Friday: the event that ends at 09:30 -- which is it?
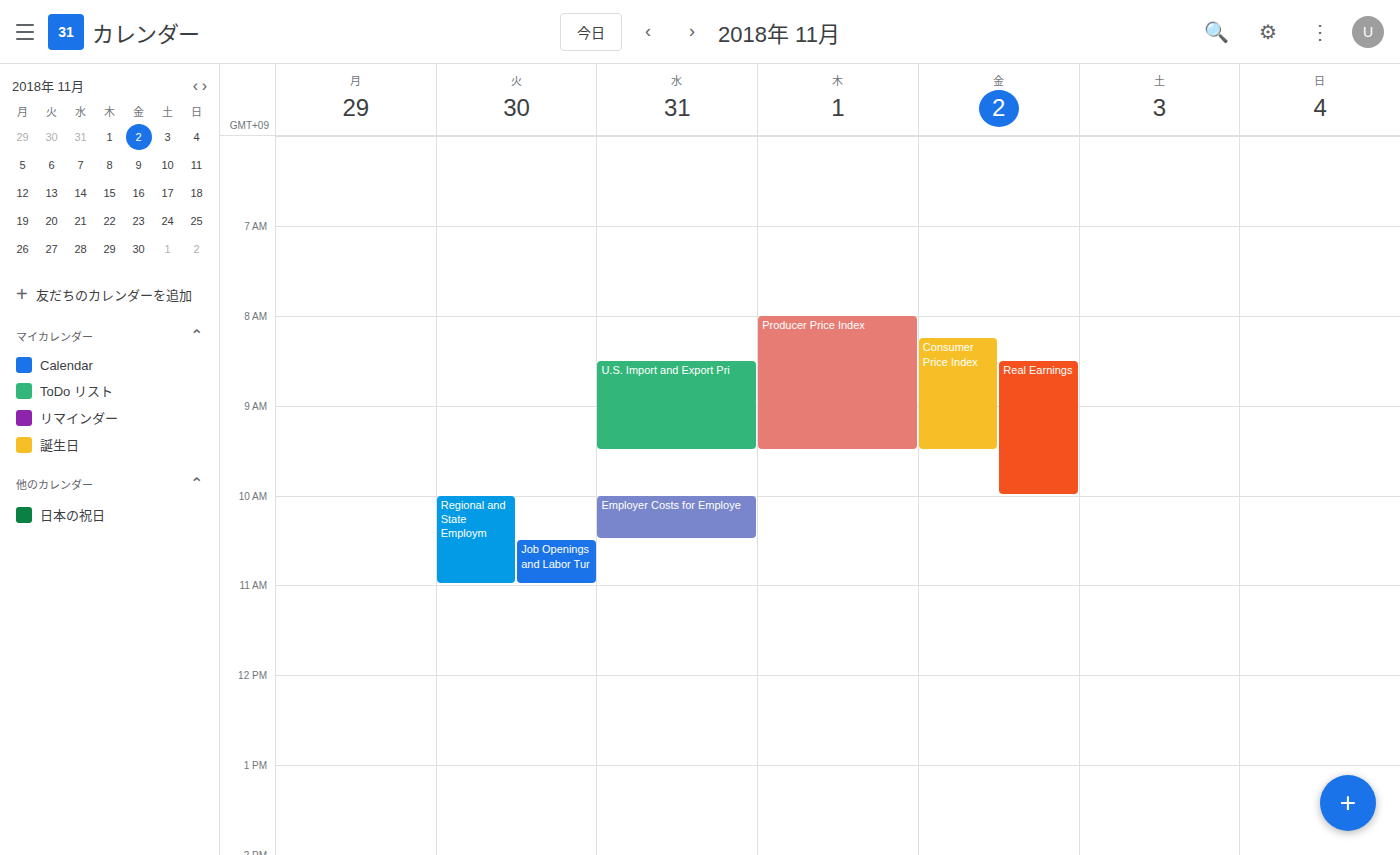
"Consumer Price Index"